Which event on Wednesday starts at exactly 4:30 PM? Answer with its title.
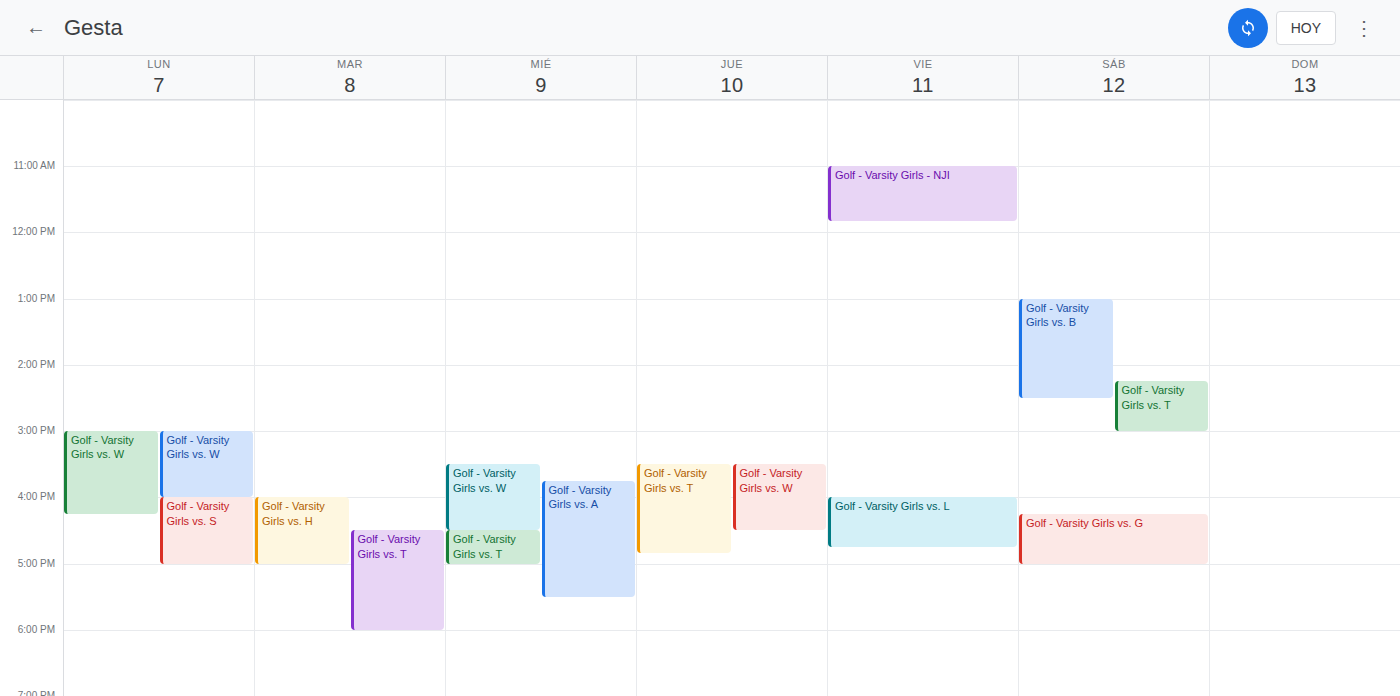
"Golf - Varsity Girls vs. T"